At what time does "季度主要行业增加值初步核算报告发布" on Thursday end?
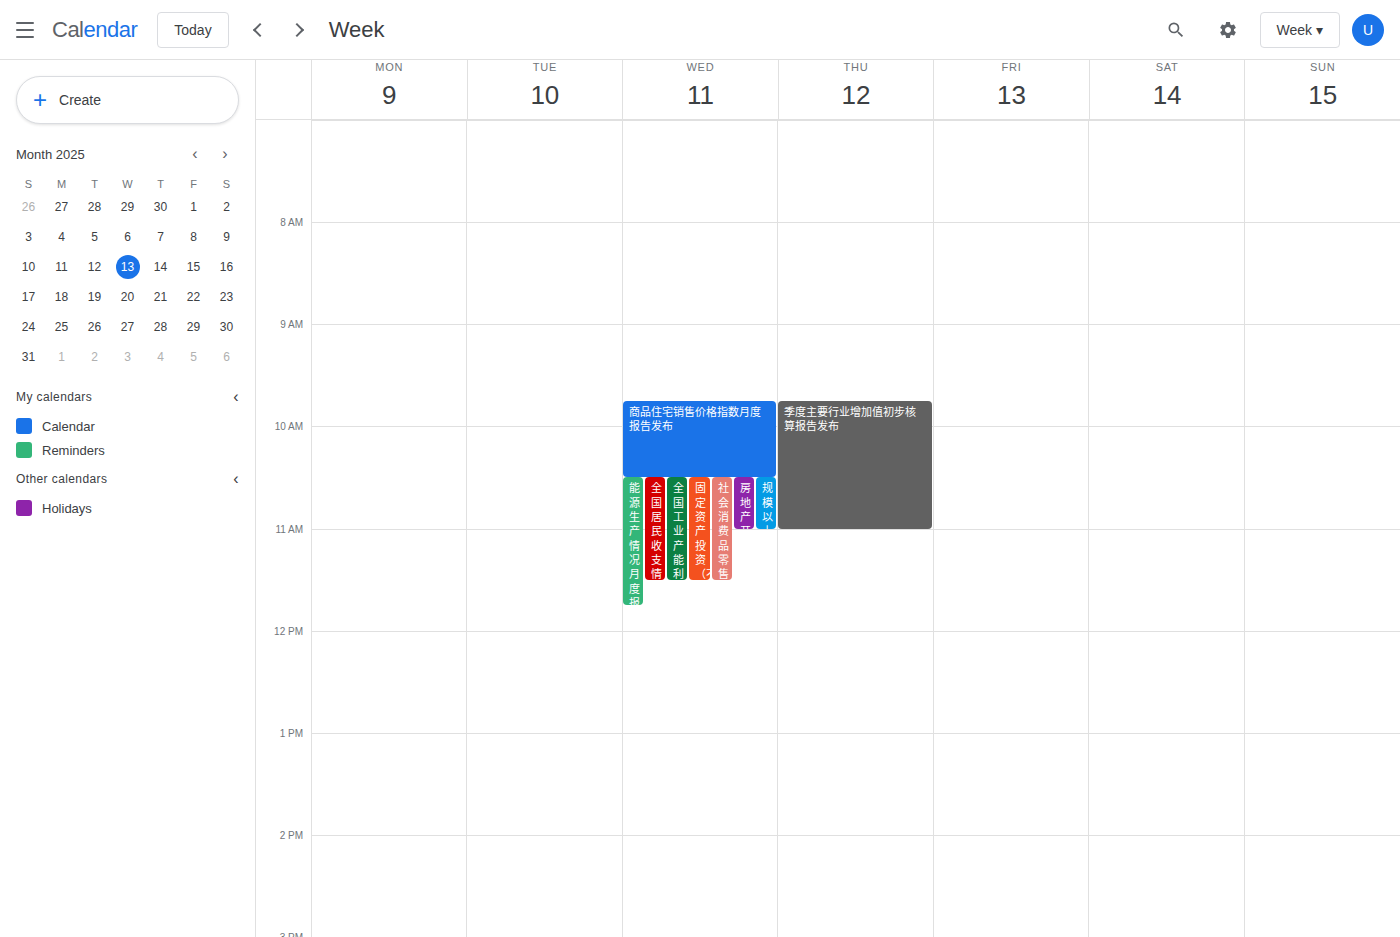
11:00 AM